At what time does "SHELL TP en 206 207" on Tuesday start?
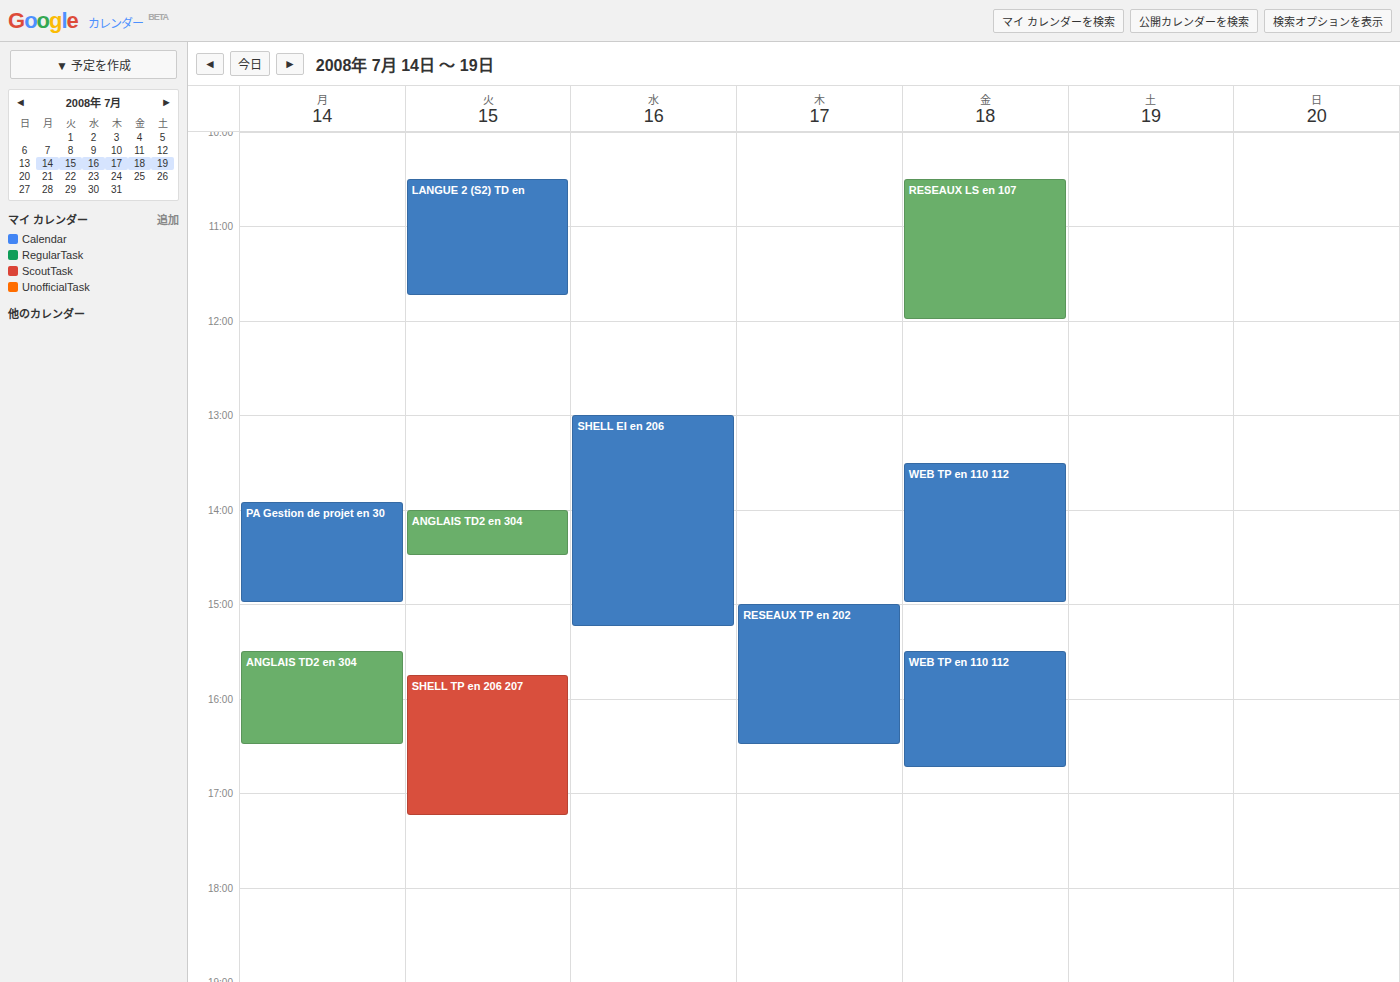
3:45 PM